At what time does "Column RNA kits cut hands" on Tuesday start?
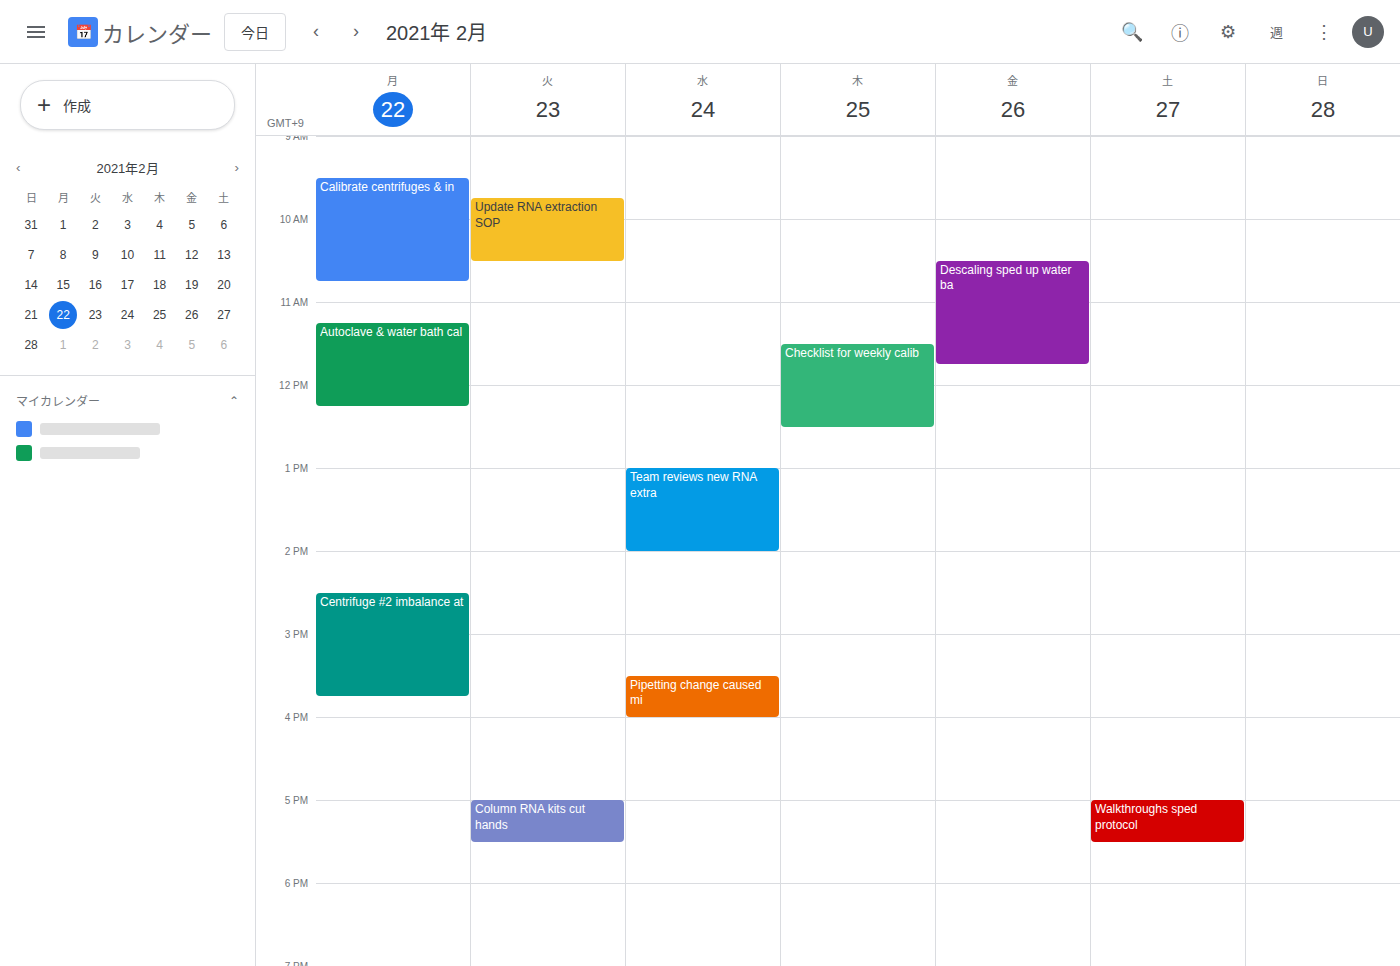
5:00 PM